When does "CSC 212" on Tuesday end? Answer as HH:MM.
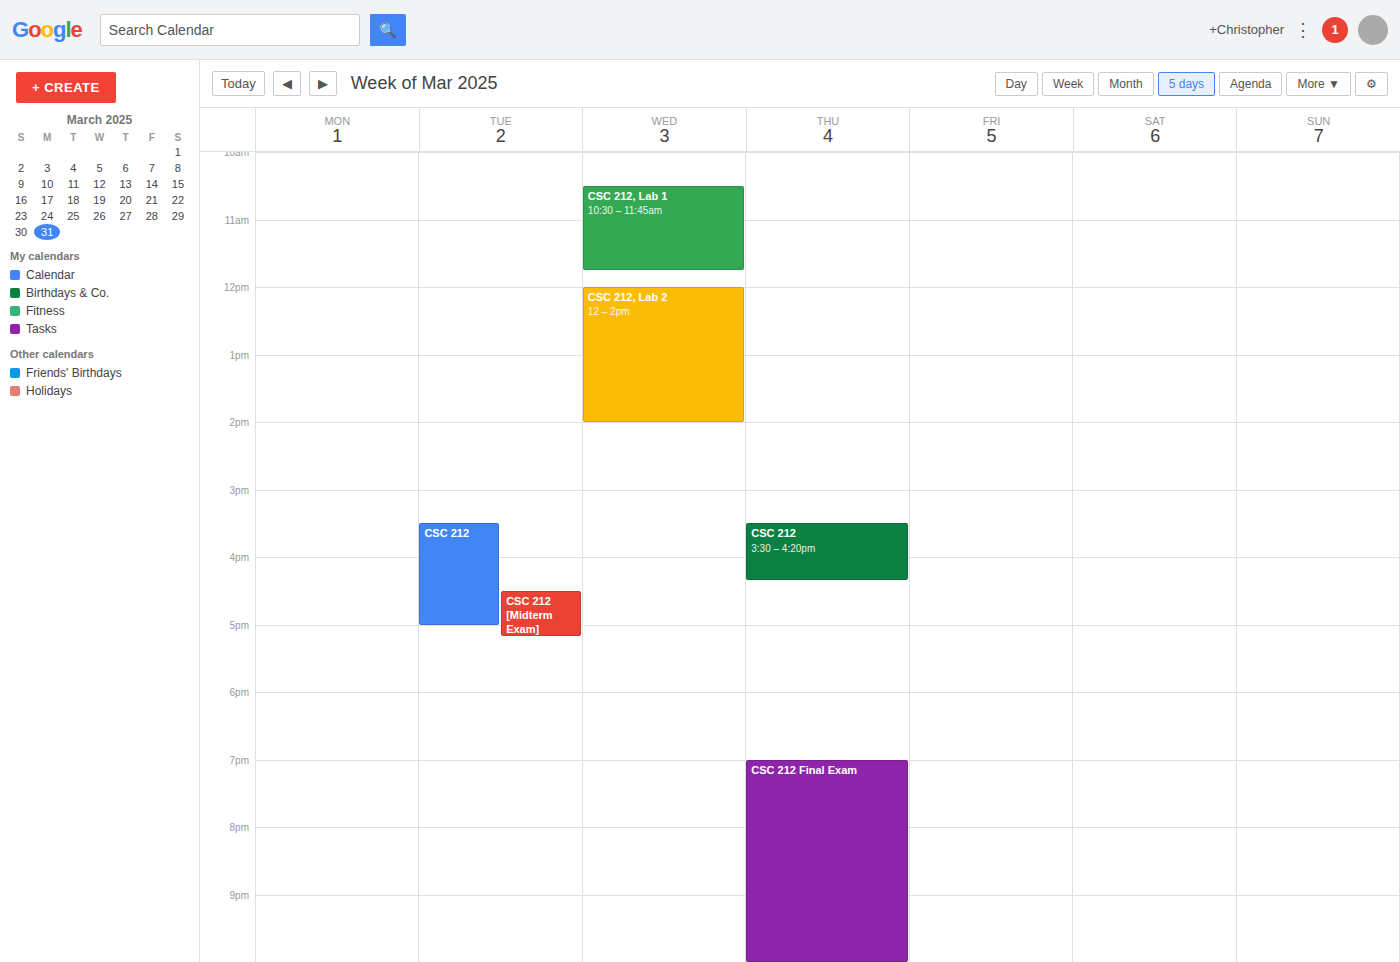
17:00